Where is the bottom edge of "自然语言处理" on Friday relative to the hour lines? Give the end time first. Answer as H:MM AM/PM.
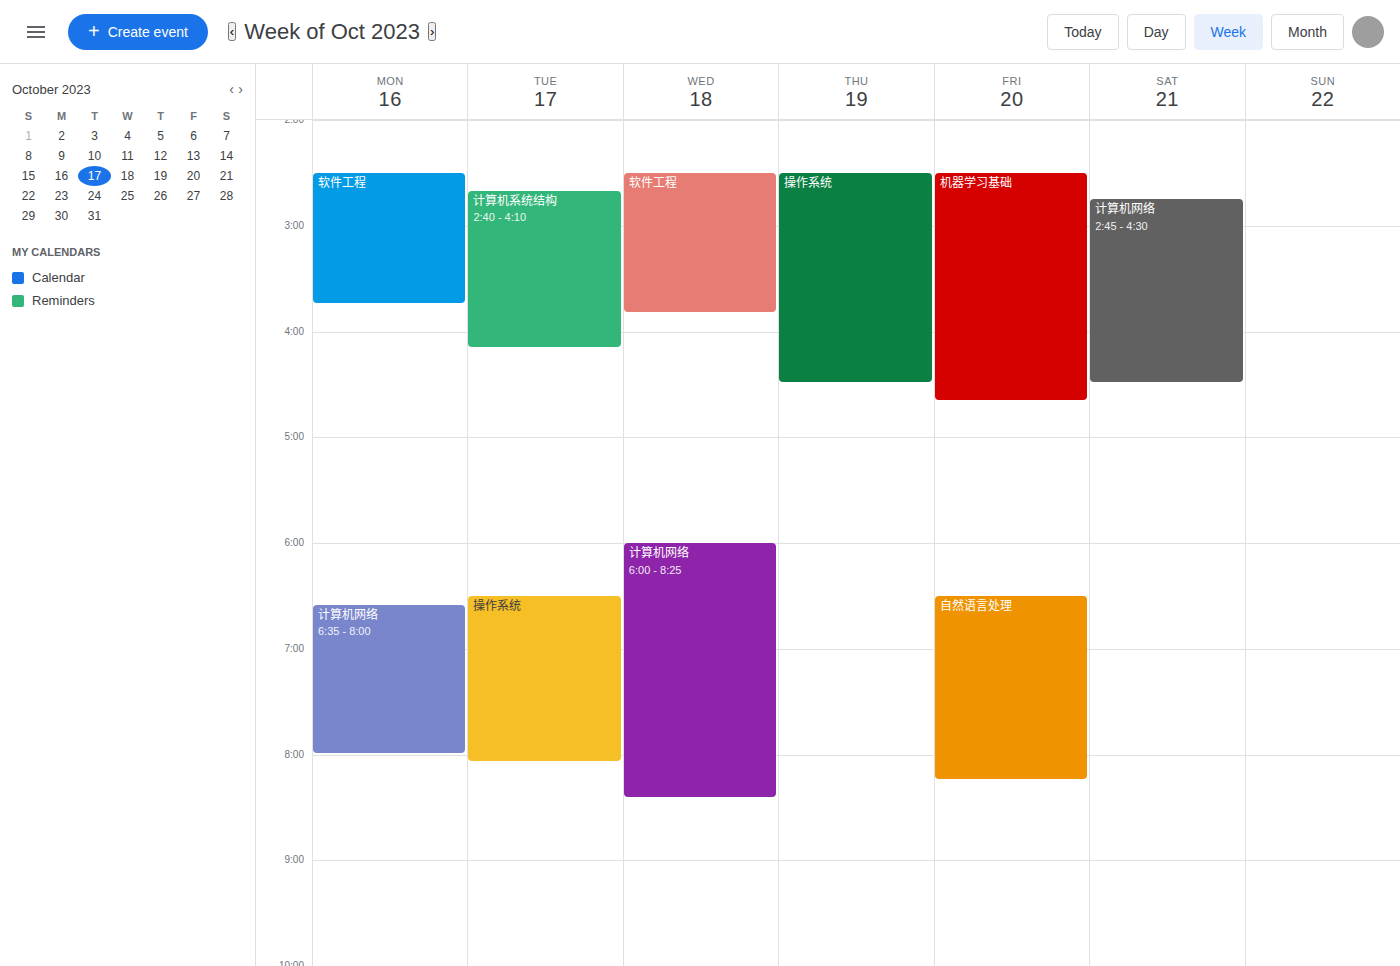
8:15 AM -- neither: a quarter of the way from the 8 AM line to the 9 AM line.